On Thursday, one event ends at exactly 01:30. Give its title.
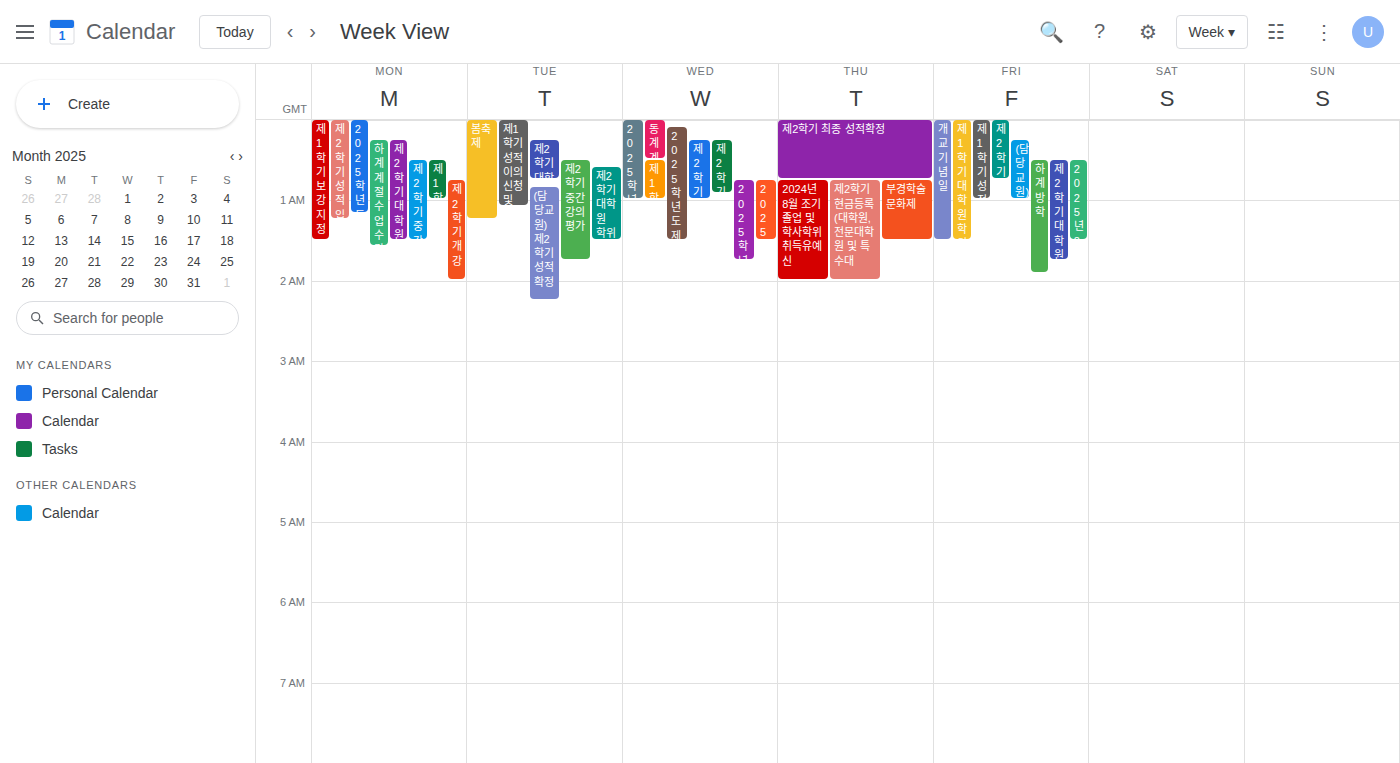
"부경학술문화제"